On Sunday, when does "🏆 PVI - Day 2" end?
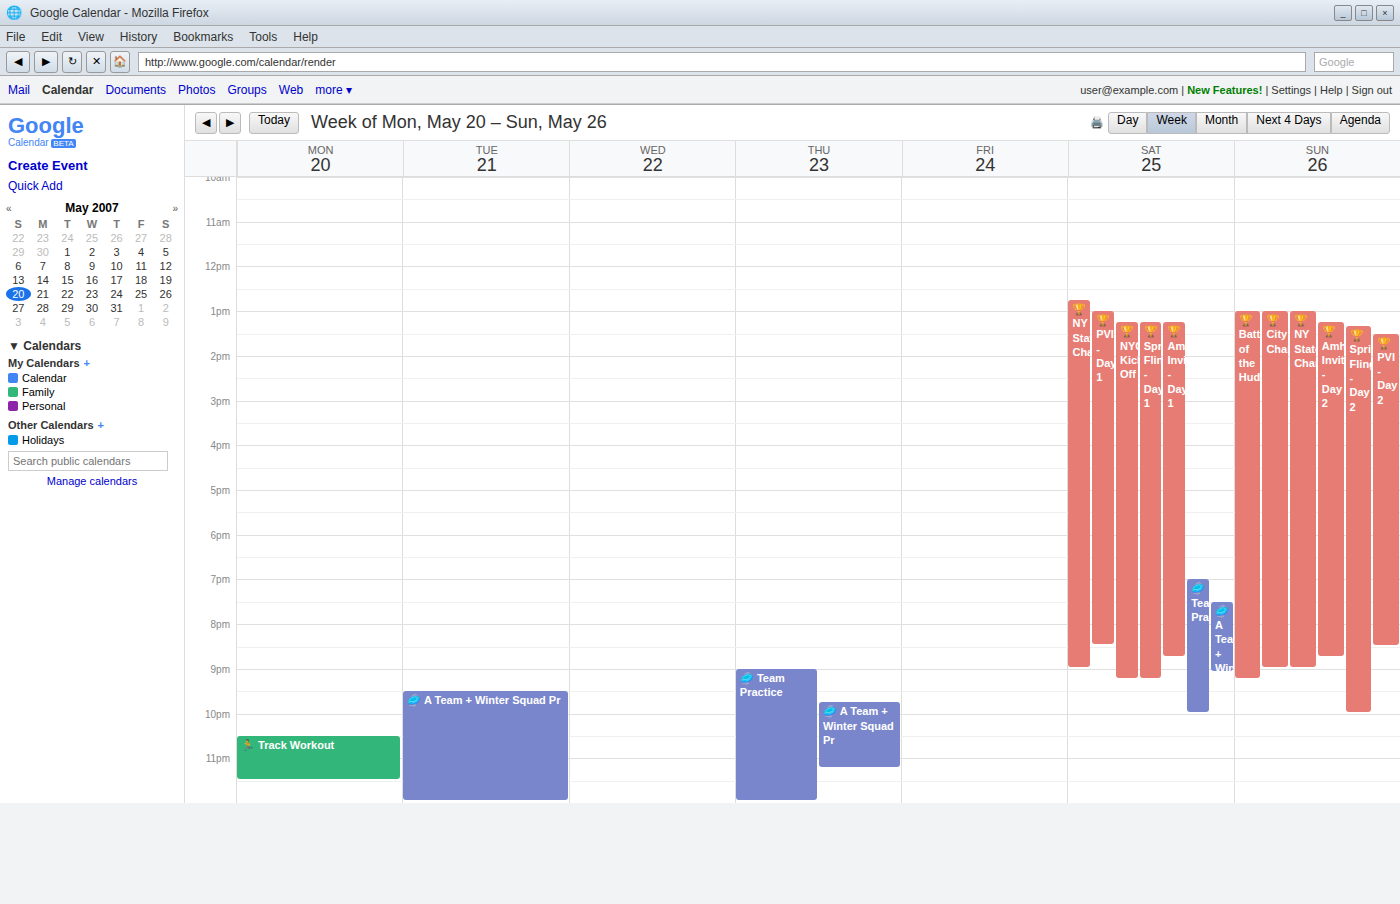
8:30 PM